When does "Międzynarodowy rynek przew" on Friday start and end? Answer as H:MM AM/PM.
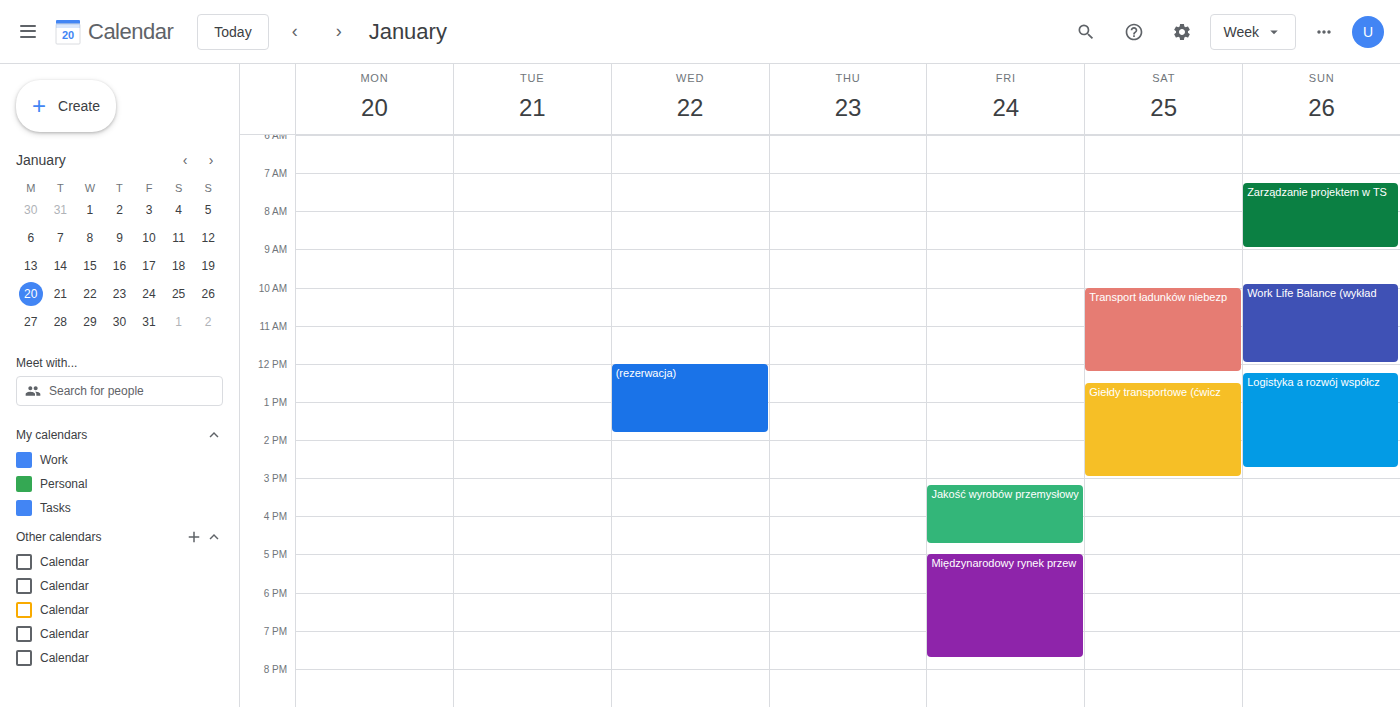
5:00 PM to 7:45 PM